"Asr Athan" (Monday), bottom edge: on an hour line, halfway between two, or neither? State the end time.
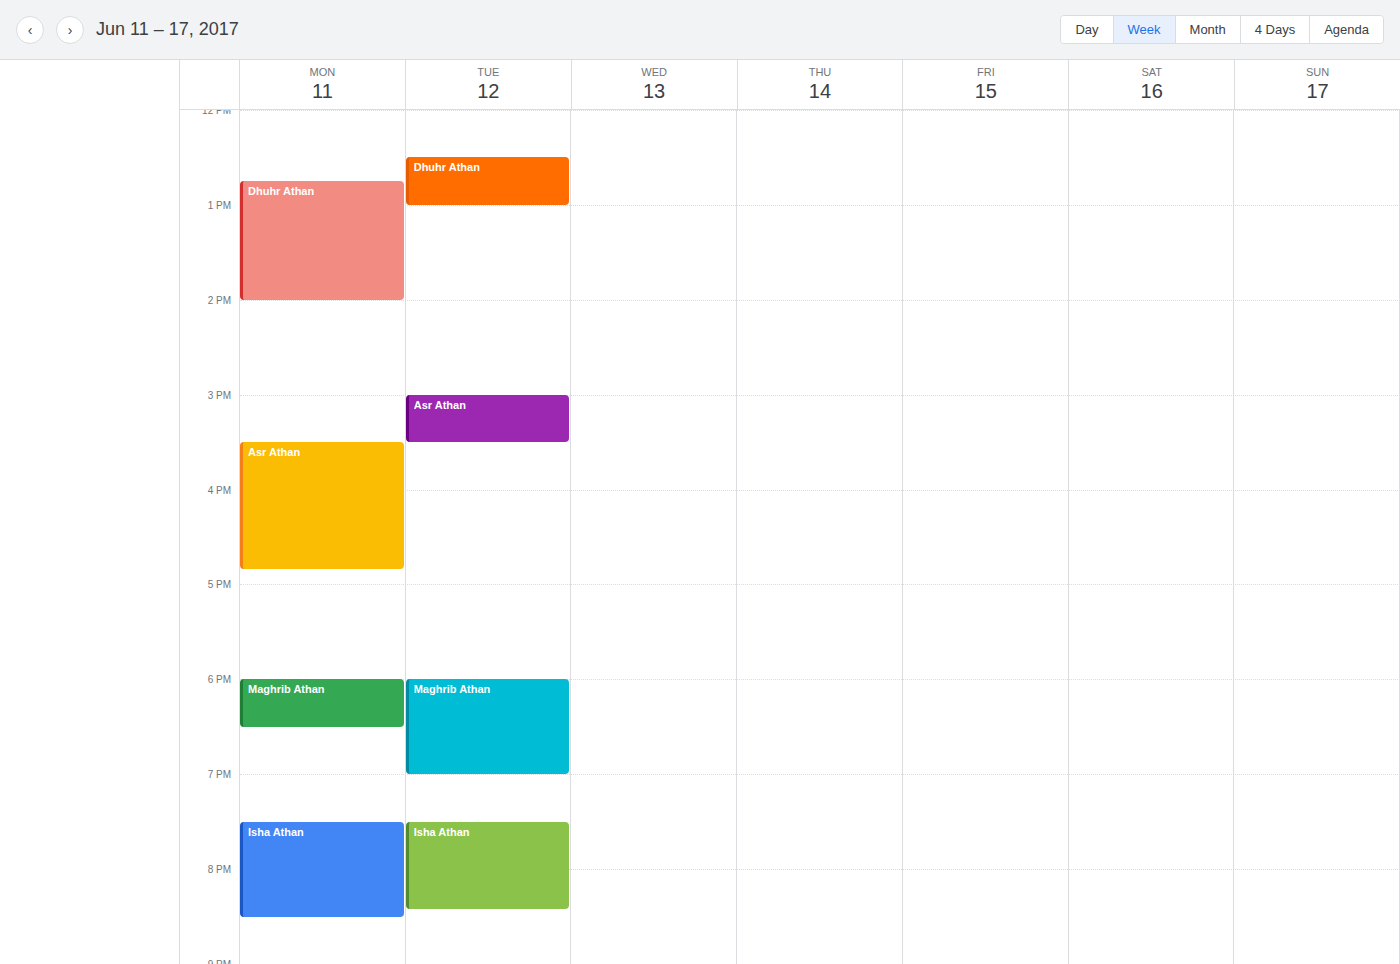
4:50 PM -- neither: 50 minutes below the 4 PM line and 10 minutes above the 5 PM line.